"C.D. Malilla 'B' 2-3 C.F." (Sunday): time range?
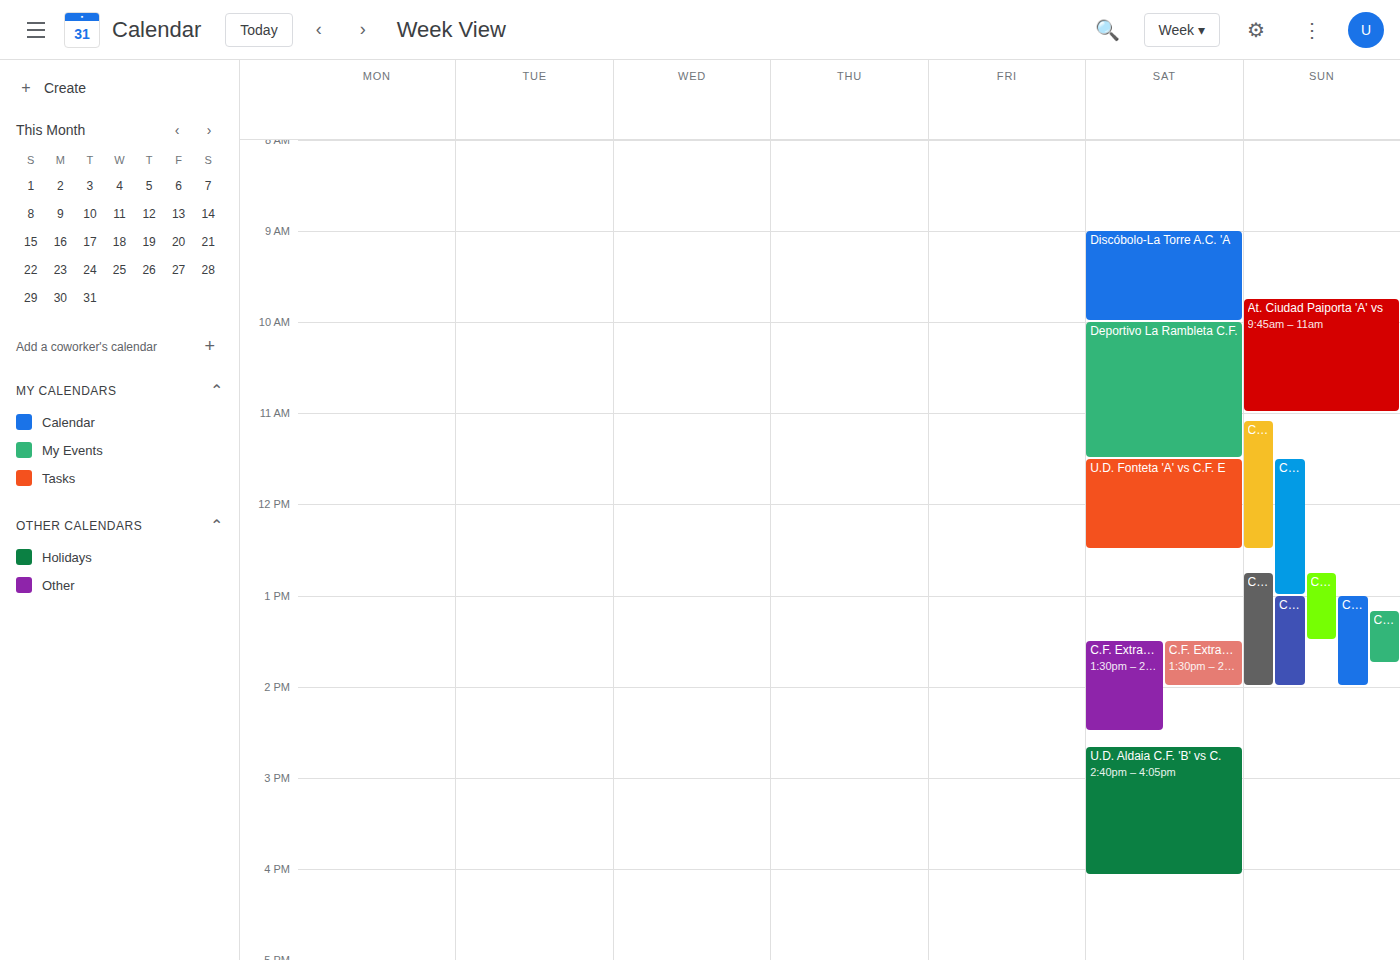
11:30 AM to 1:00 PM